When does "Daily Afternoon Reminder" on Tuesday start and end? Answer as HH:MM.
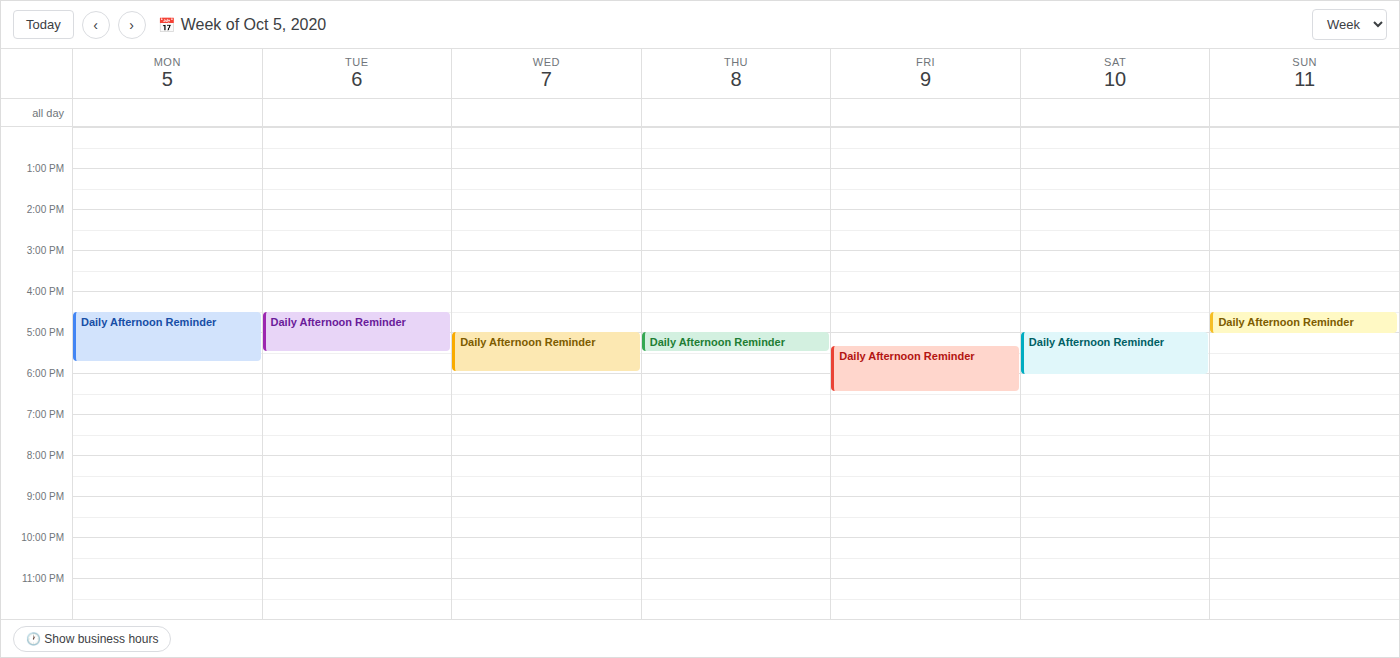
16:30 to 17:30